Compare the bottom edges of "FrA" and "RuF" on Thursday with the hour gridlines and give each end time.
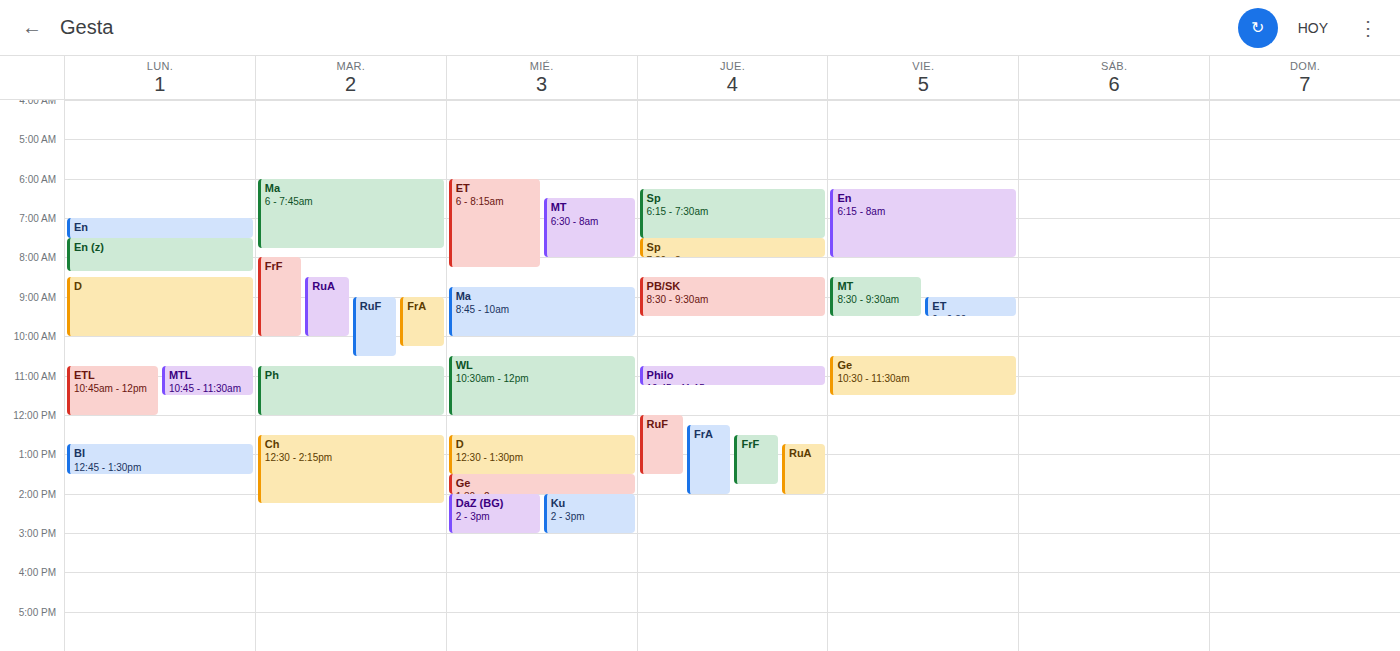
"FrA": 2:00 PM, exactly on the 2 PM line. "RuF": 1:30 PM, halfway between the 1 PM and 2 PM lines.